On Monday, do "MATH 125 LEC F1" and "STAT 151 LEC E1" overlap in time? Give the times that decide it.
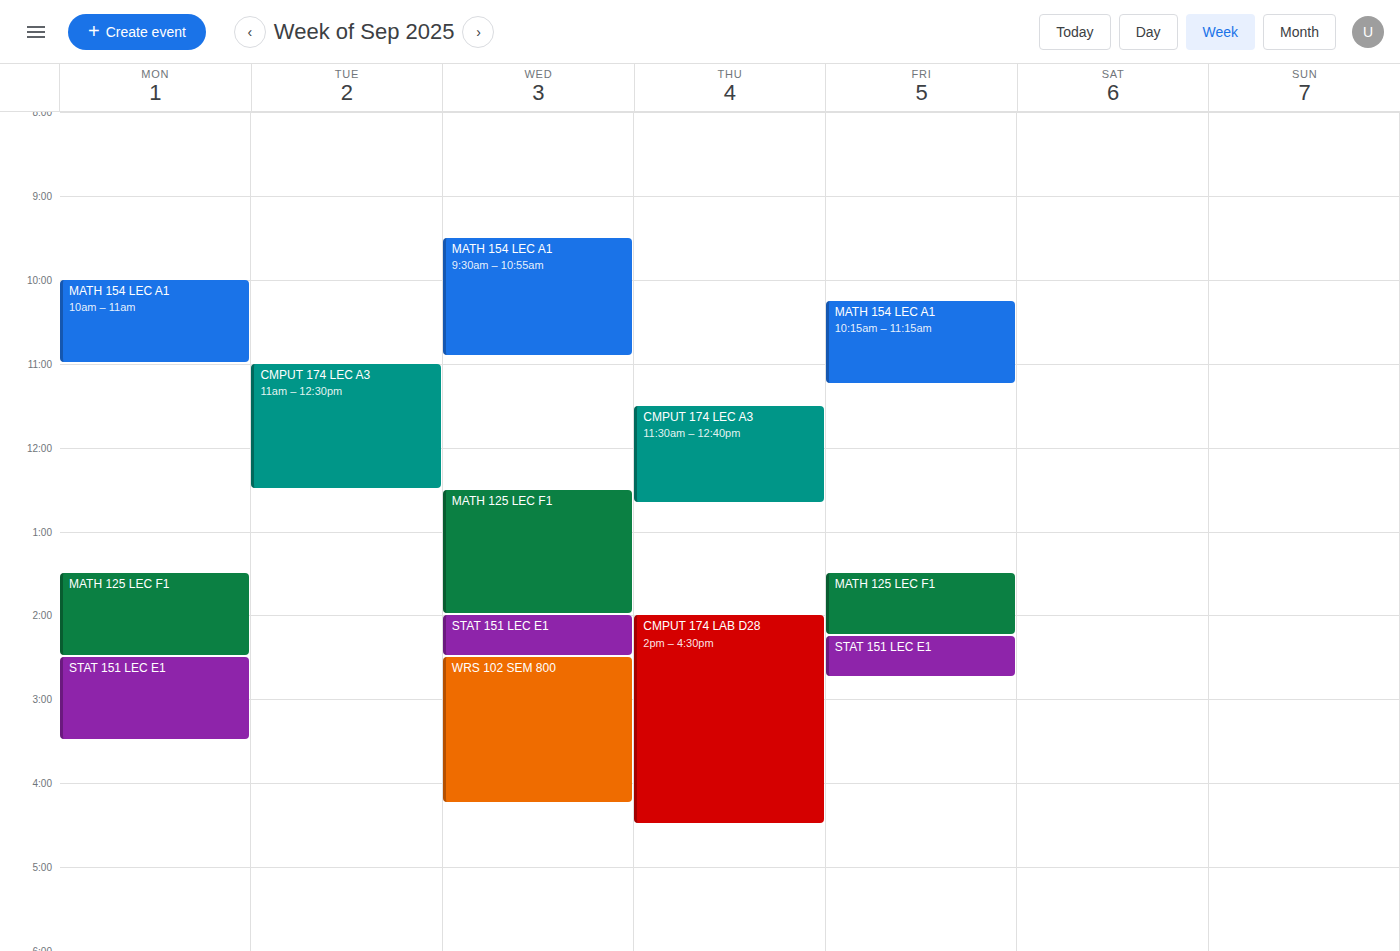
"MATH 125 LEC F1" ends at 14:30, exactly when "STAT 151 LEC E1" starts -- they touch but do not overlap.